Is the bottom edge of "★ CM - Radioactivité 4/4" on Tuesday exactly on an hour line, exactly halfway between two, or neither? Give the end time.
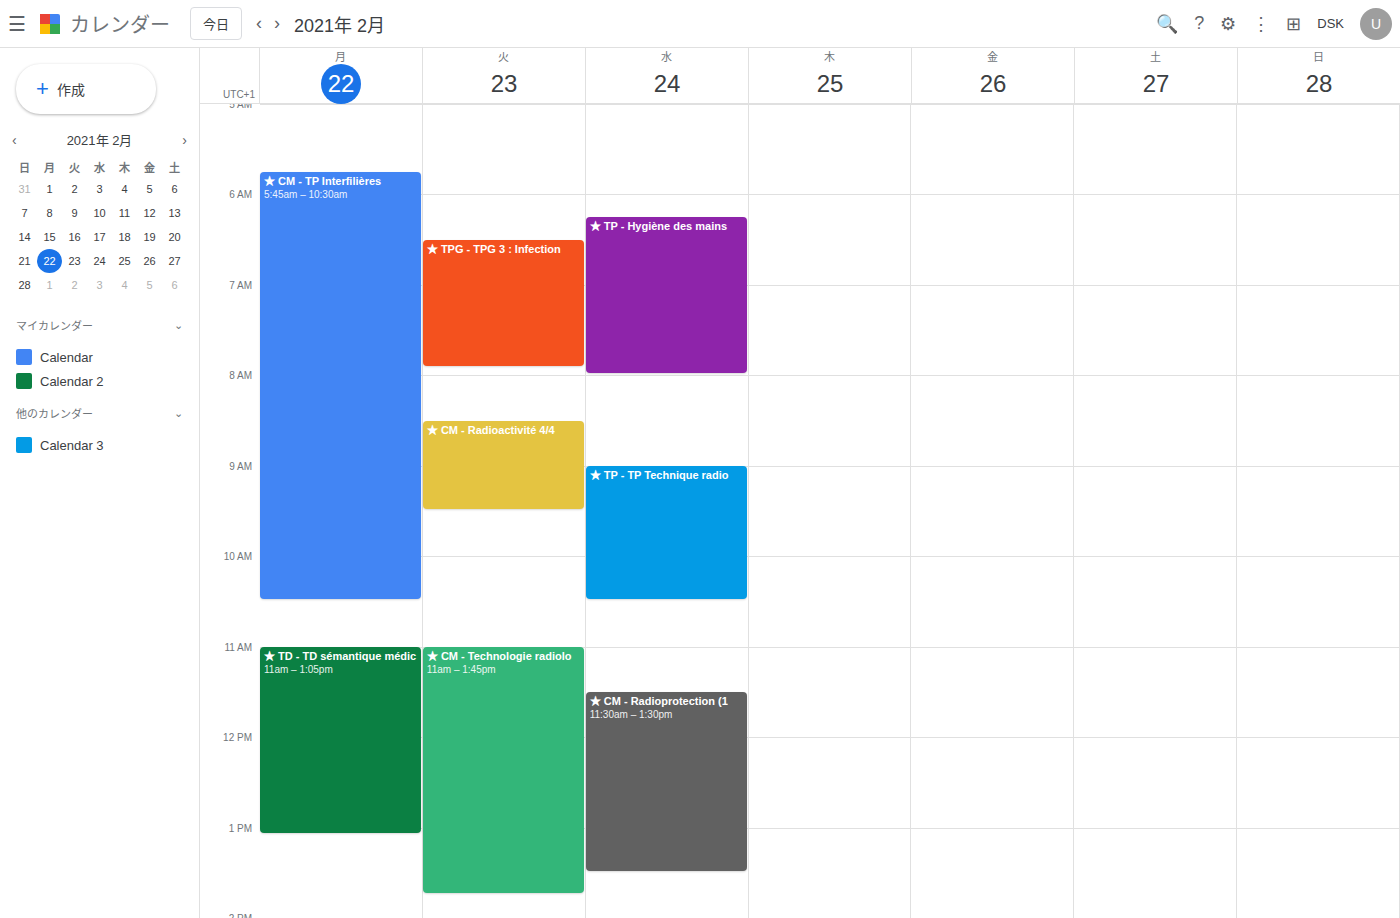
9:30 AM -- halfway between the 9 AM and 10 AM lines.